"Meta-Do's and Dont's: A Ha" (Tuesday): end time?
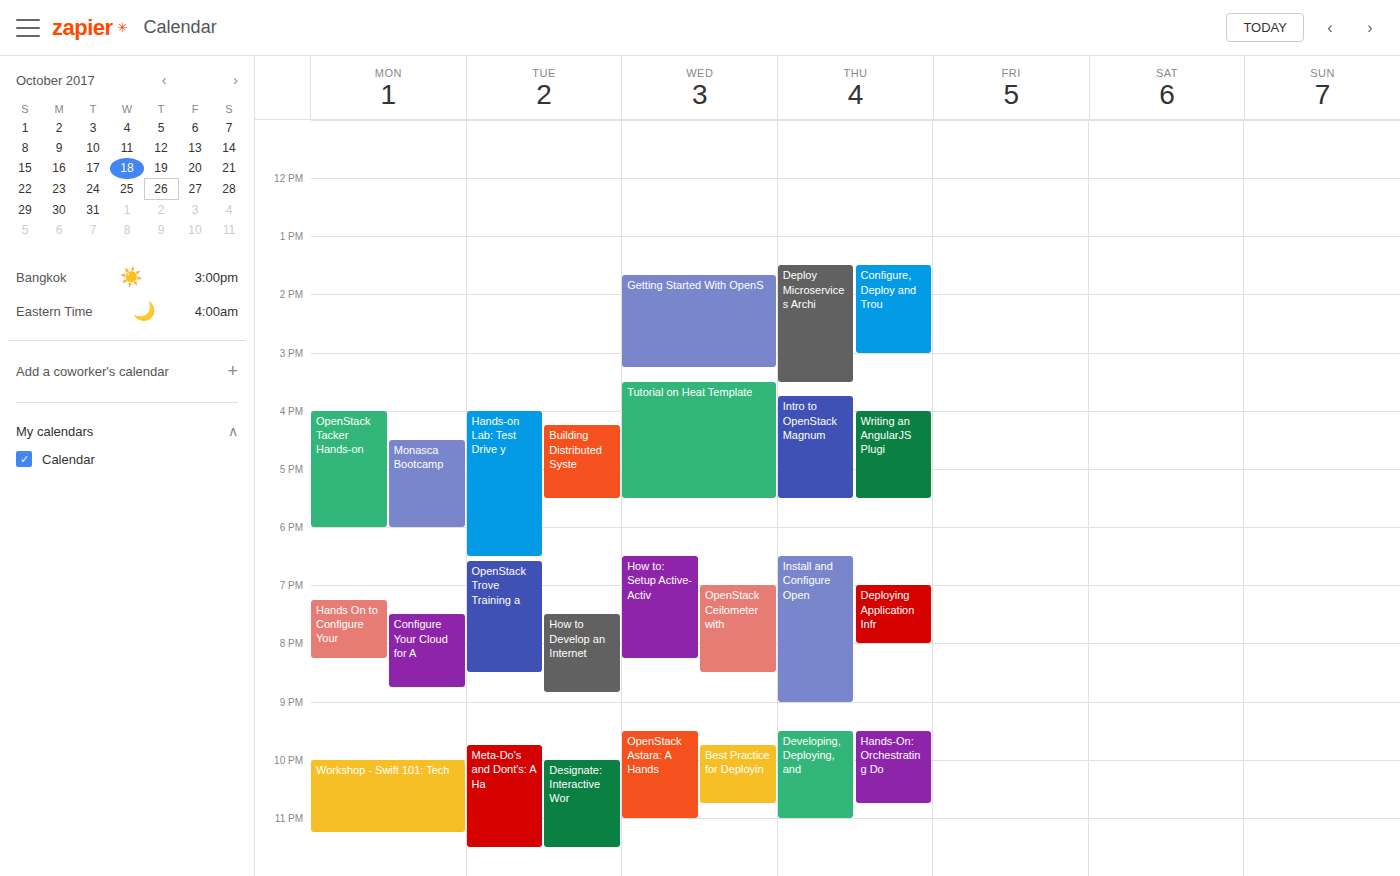
11:30 PM